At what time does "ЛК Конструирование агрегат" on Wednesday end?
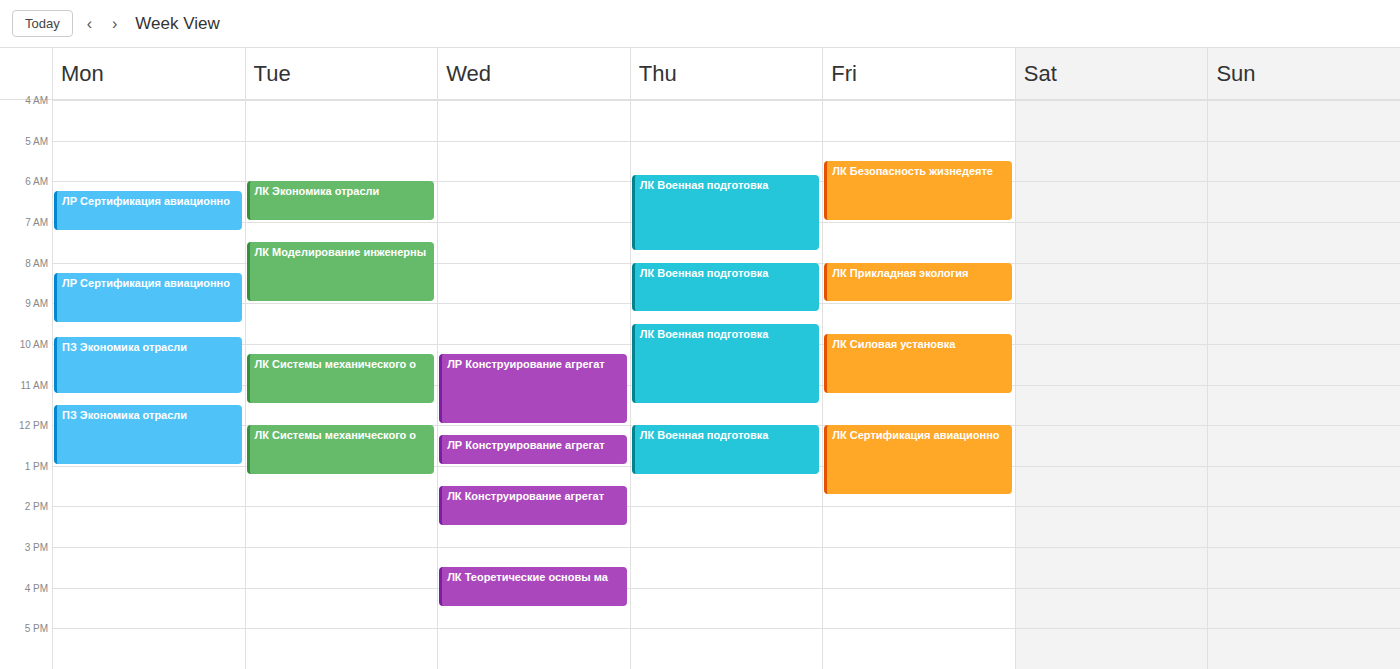
2:30 PM